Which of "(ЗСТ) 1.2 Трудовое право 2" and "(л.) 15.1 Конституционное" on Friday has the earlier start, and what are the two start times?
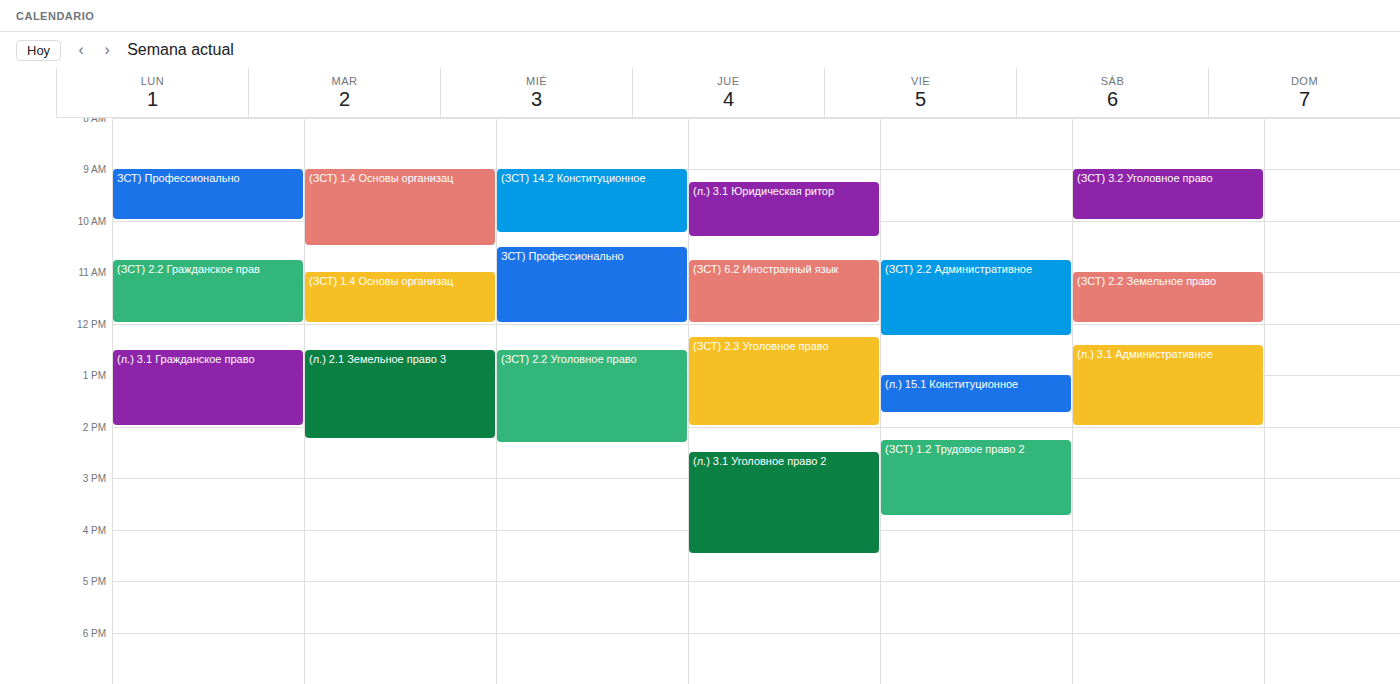
"(л.) 15.1 Конституционное" 1:00 PM; "(ЗСТ) 1.2 Трудовое право 2" 2:15 PM.